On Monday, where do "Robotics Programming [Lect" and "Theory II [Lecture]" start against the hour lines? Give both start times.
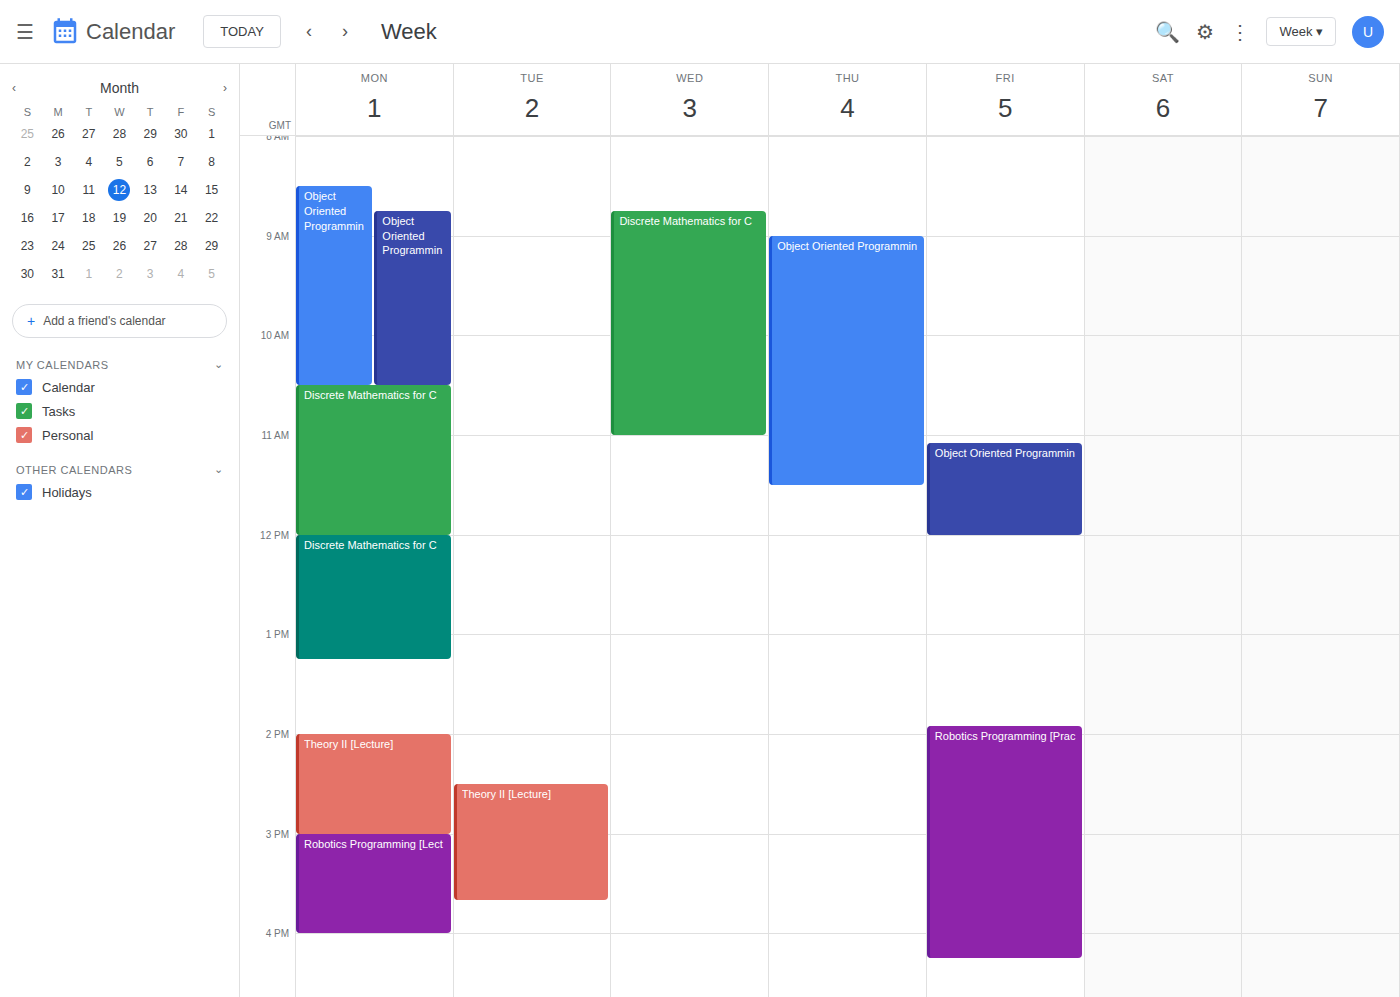
"Robotics Programming [Lect": 15:00, exactly on the 15:00 line. "Theory II [Lecture]": 14:00, exactly on the 14:00 line.